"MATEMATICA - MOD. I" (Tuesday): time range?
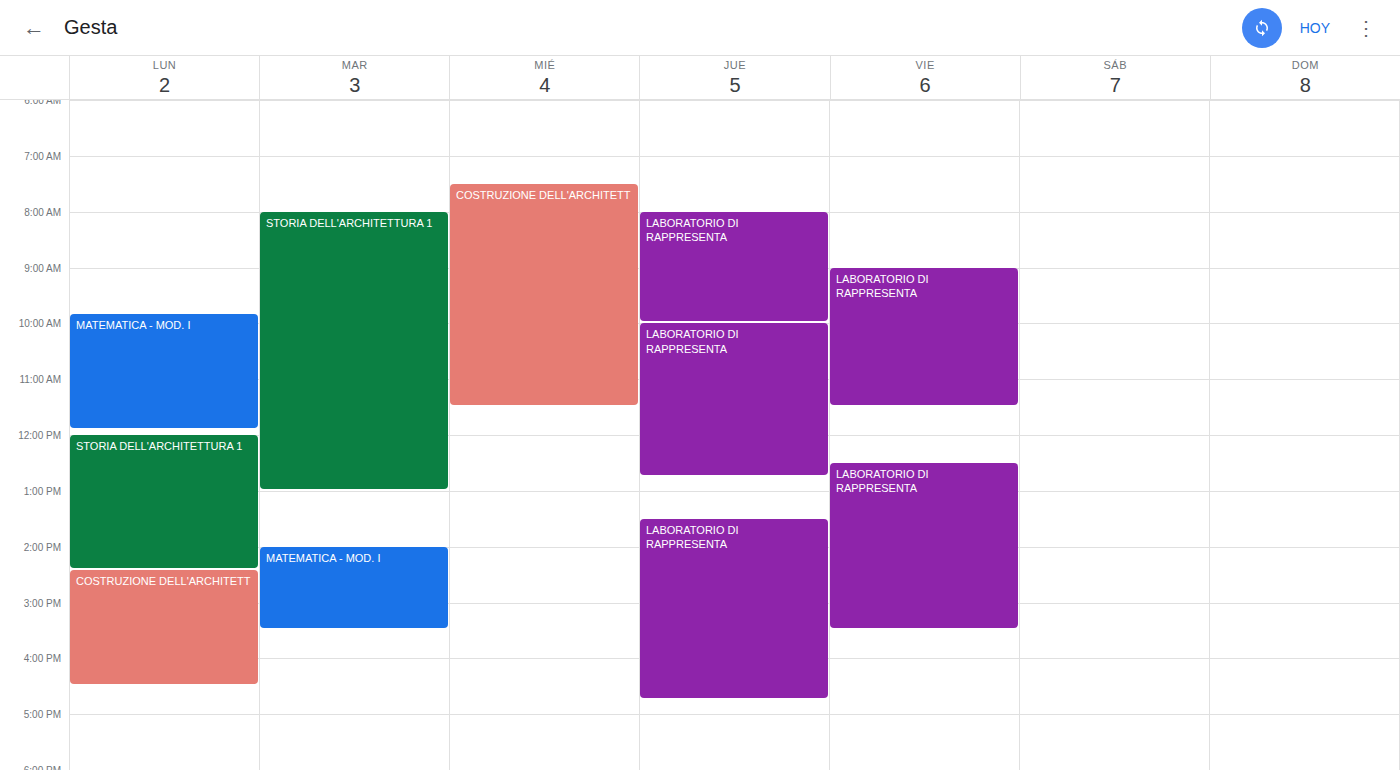
14:00 to 15:30